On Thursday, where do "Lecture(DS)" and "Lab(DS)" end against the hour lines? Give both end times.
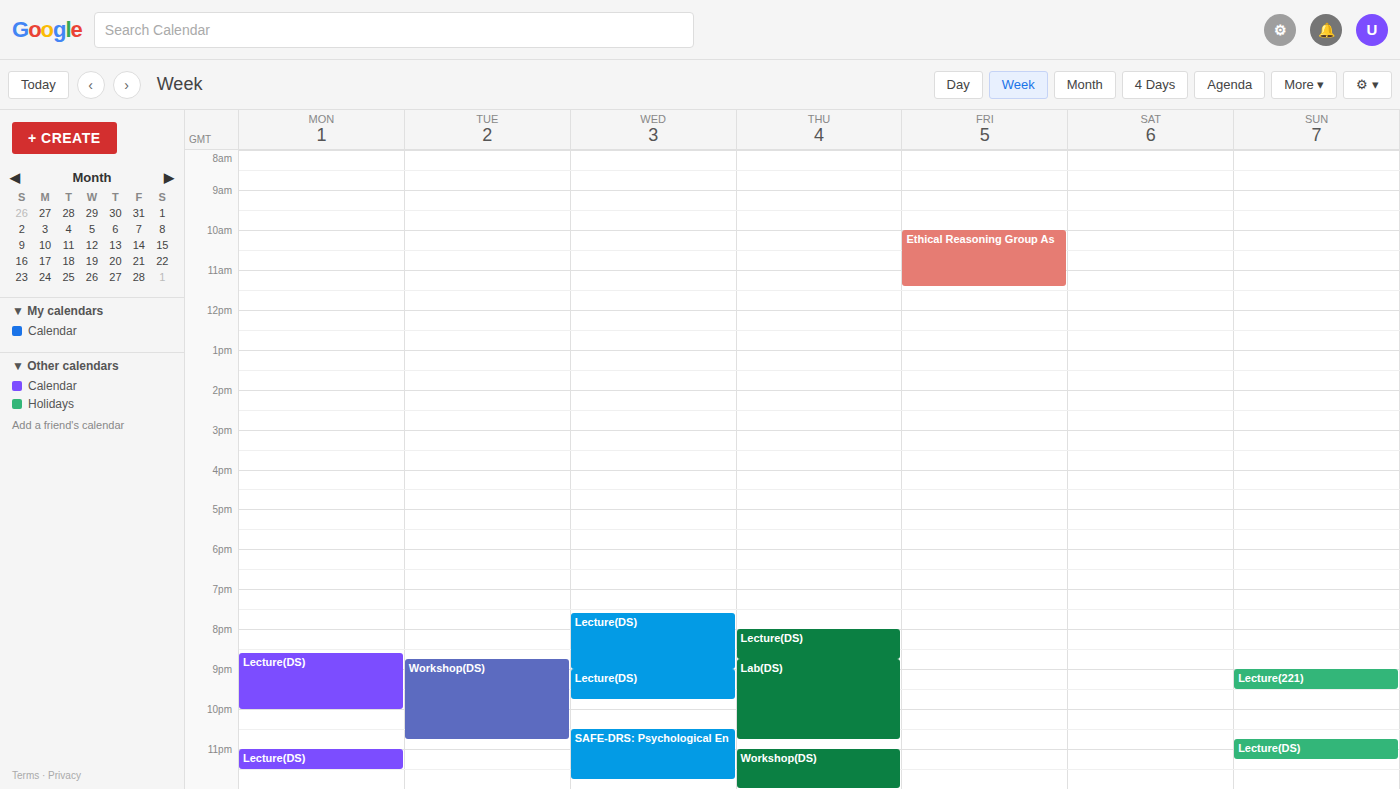
"Lecture(DS)": 8:45 PM, neither: three quarters of the way from the 8 PM line to the 9 PM line. "Lab(DS)": 10:45 PM, neither: three quarters of the way from the 10 PM line to the 11 PM line.